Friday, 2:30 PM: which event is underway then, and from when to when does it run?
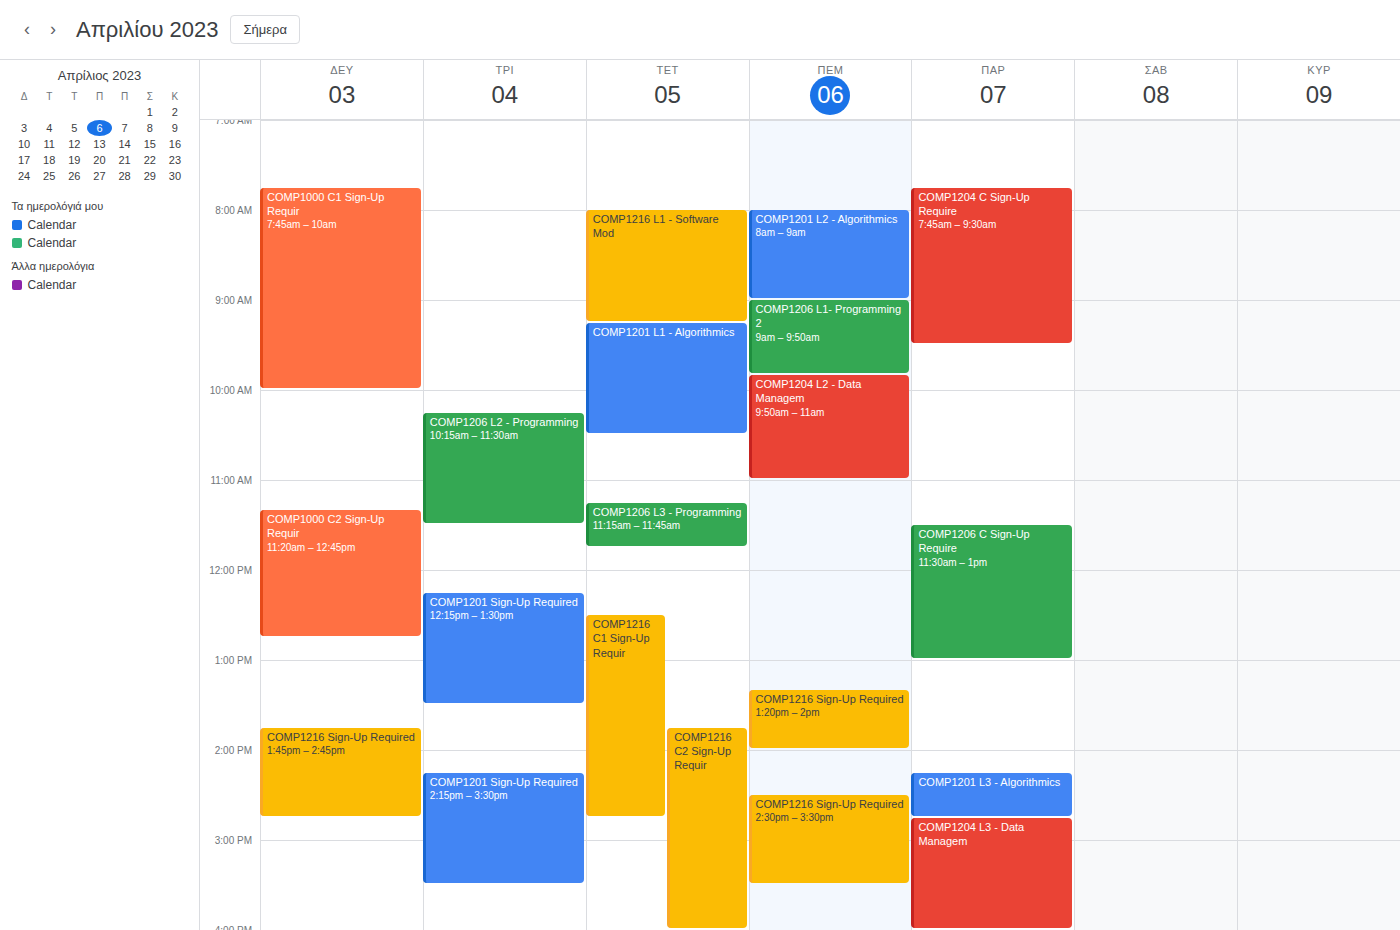
"COMP1201 L3 - Algorithmics", 2:15 PM to 2:45 PM